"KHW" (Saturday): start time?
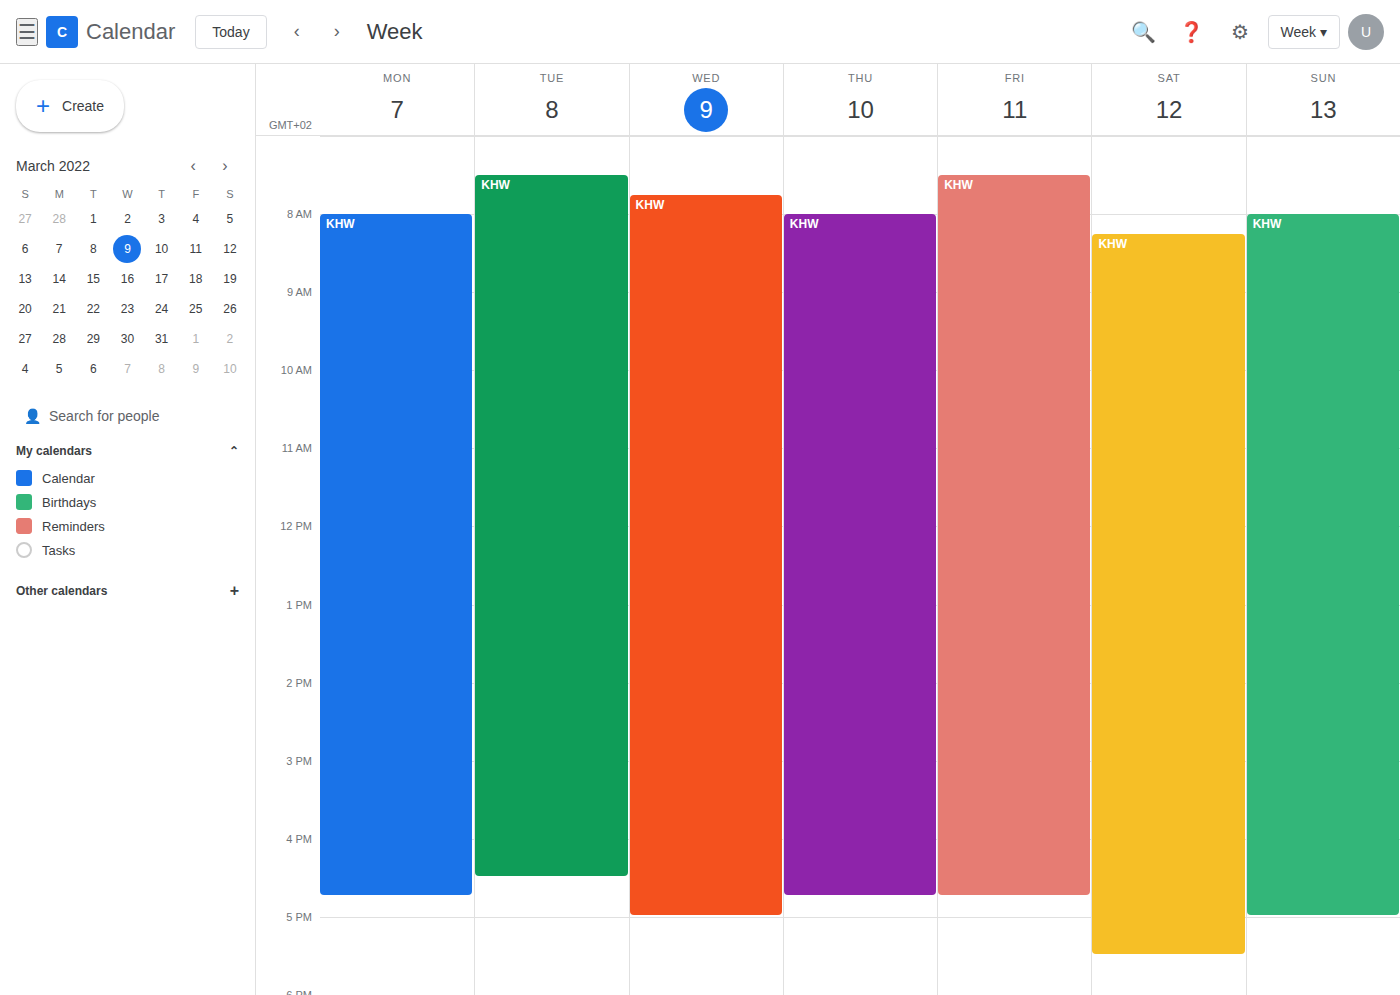
8:15 AM